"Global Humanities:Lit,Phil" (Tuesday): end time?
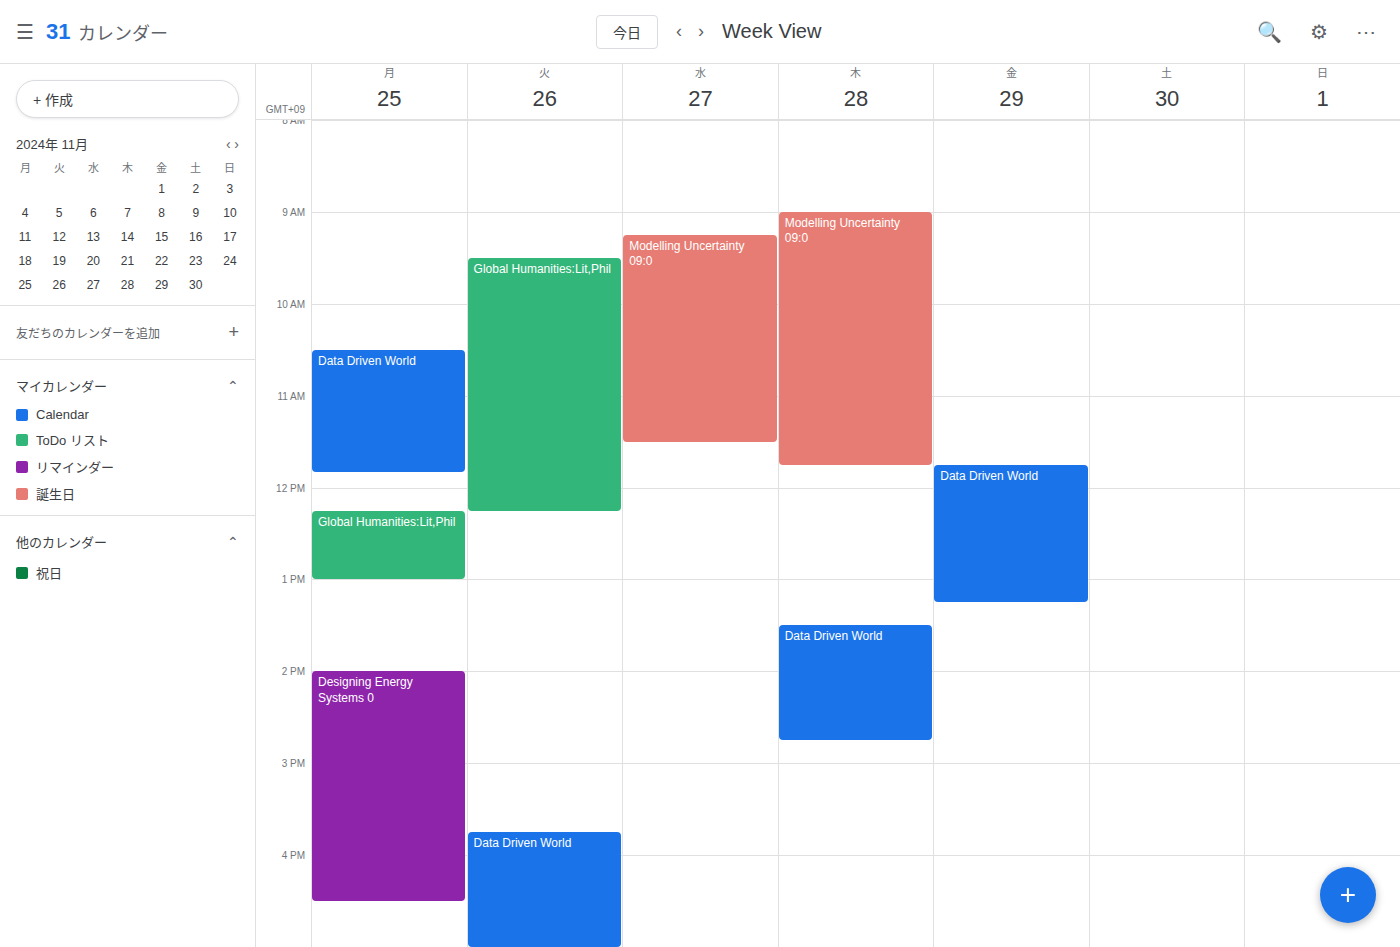
12:15